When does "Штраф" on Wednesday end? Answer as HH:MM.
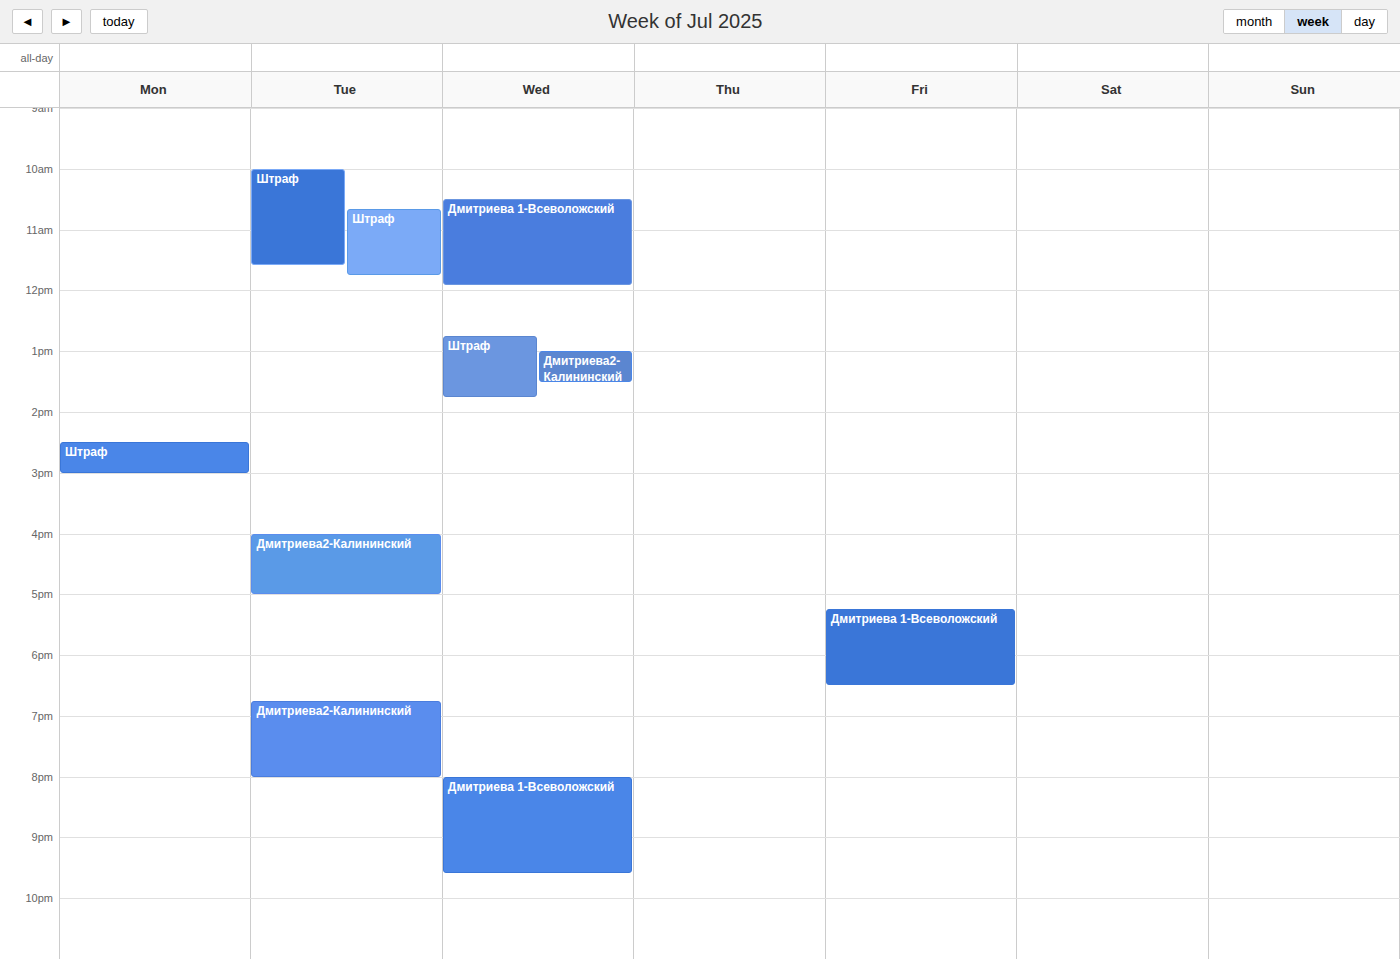
13:45